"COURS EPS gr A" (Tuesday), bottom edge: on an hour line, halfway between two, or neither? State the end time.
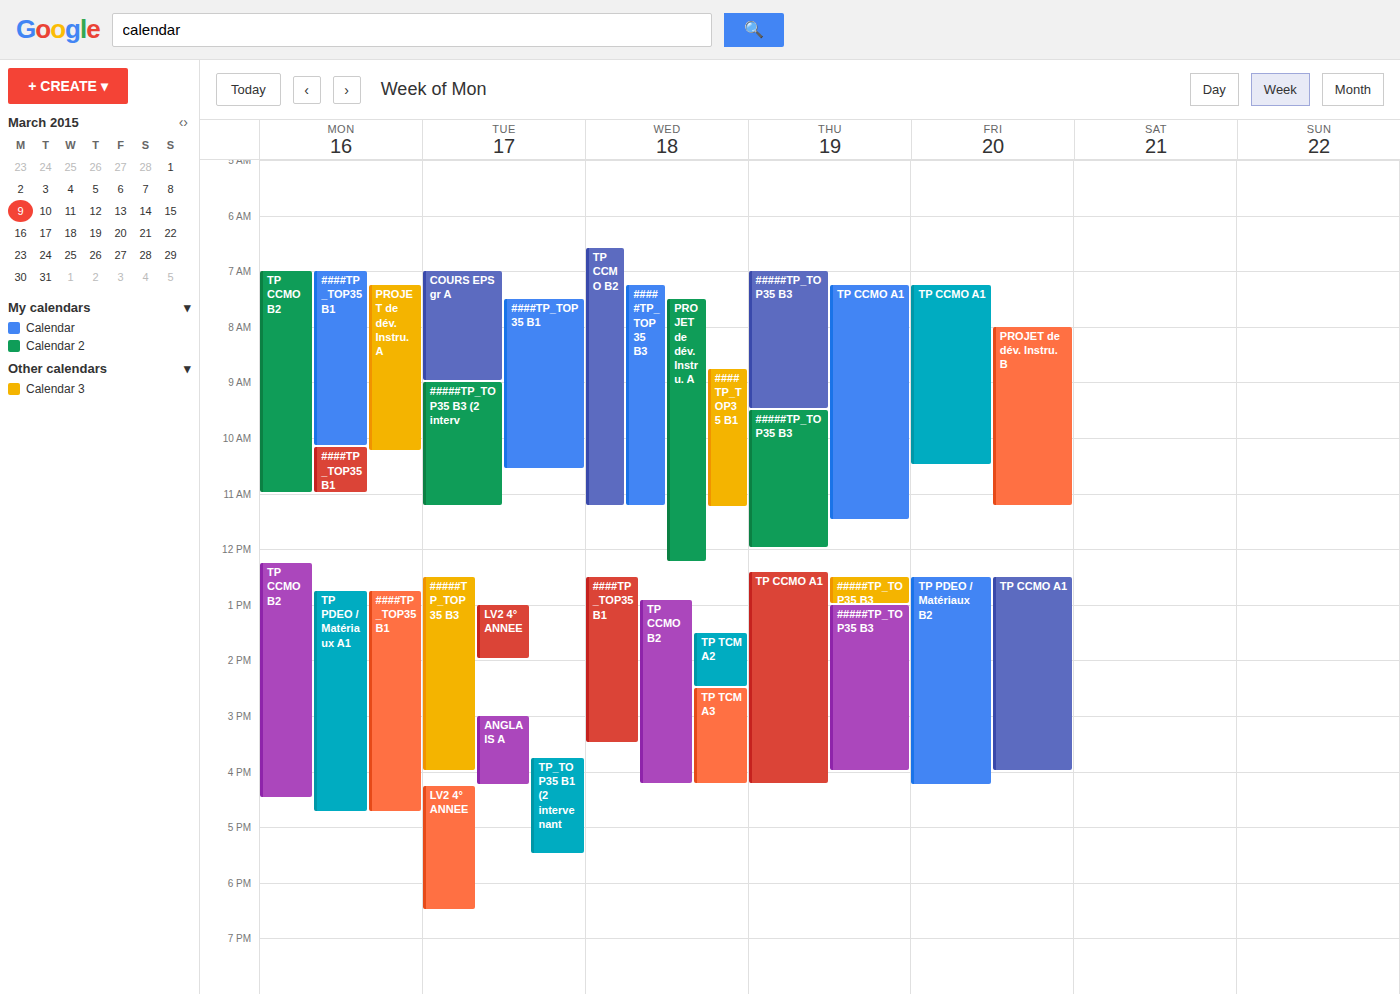
9:00 AM -- exactly on the 9 AM line.